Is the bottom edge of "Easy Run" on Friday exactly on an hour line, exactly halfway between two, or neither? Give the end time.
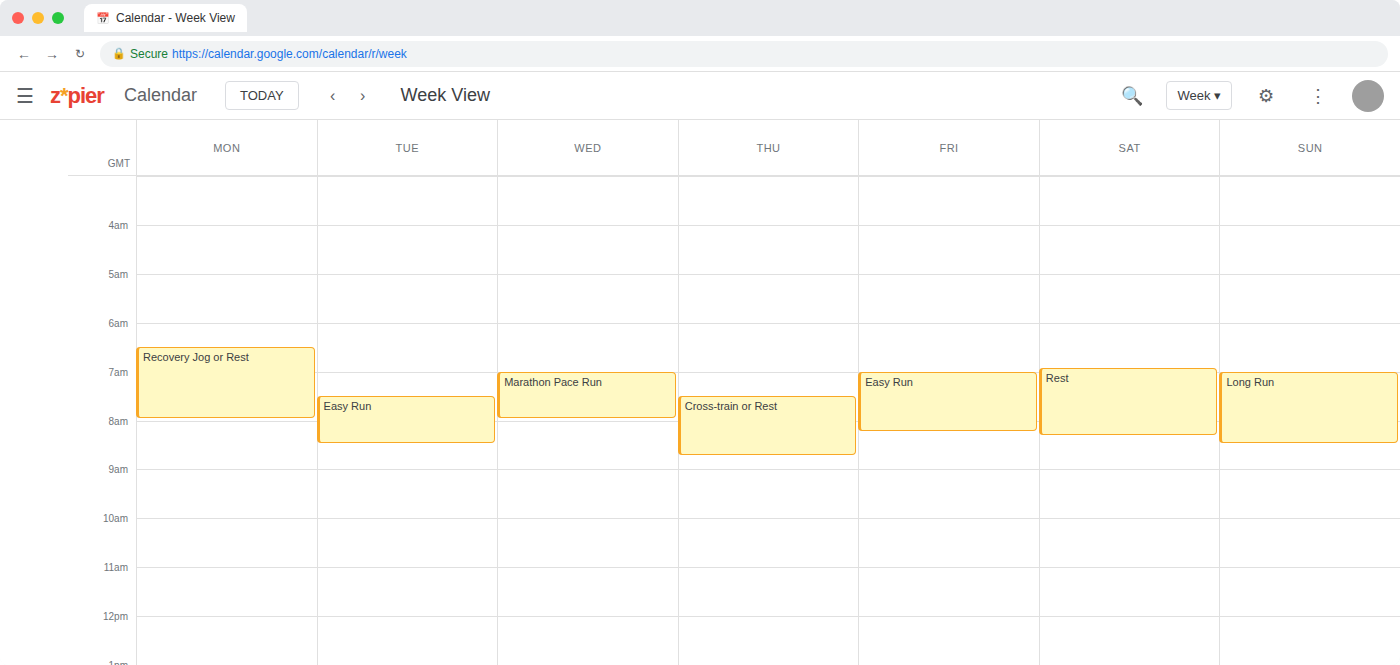
08:15 -- neither: a quarter of the way from the 08:00 line to the 09:00 line.